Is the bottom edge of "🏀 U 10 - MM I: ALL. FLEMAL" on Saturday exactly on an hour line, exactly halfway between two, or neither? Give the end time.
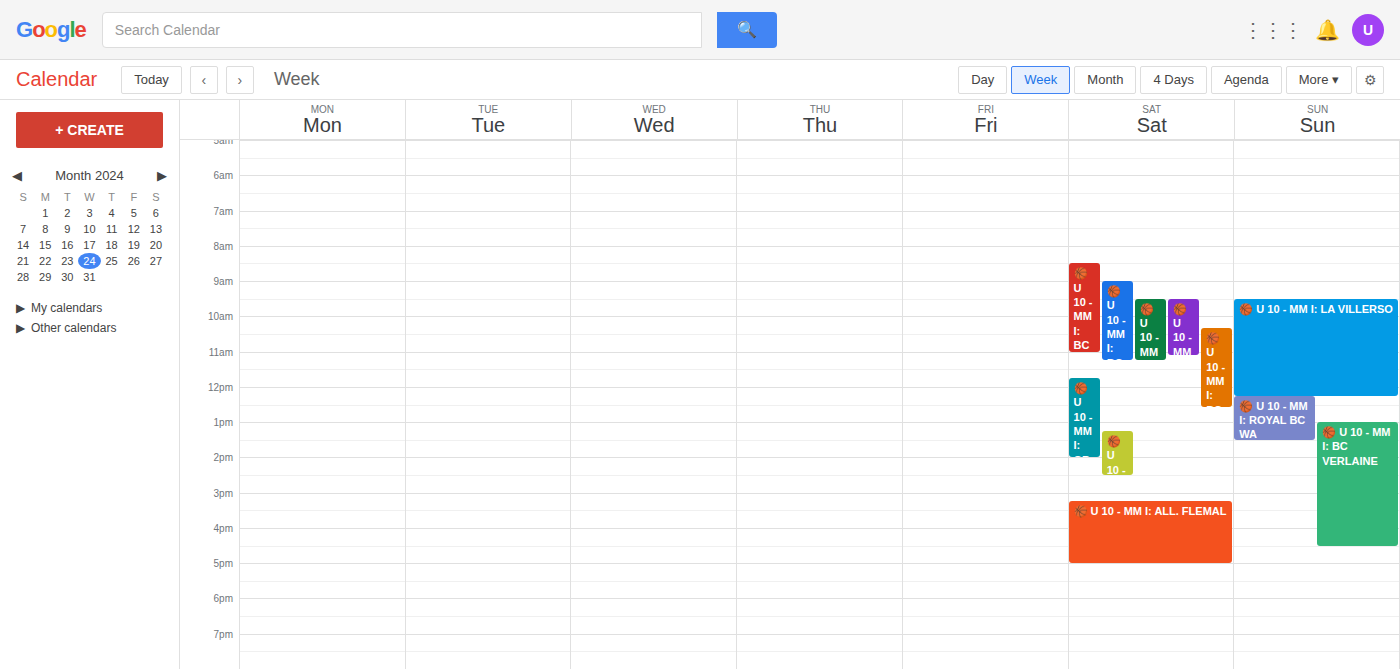
5:00 PM -- exactly on the 5 PM line.